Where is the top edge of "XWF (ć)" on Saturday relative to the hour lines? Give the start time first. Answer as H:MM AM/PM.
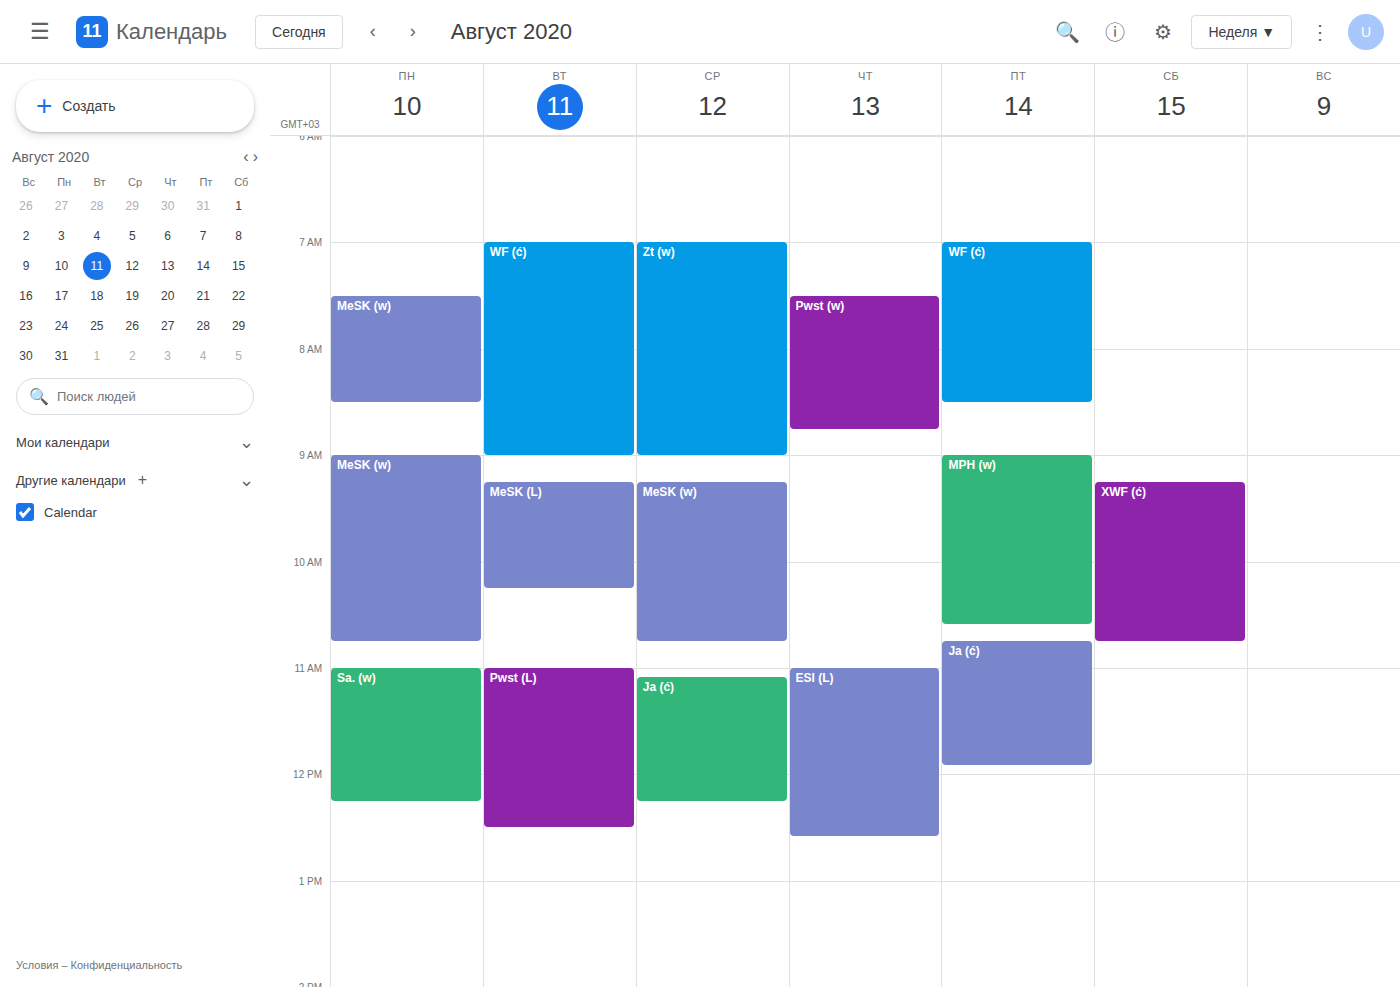
9:15 AM -- neither: a quarter of the way from the 9 AM line to the 10 AM line.